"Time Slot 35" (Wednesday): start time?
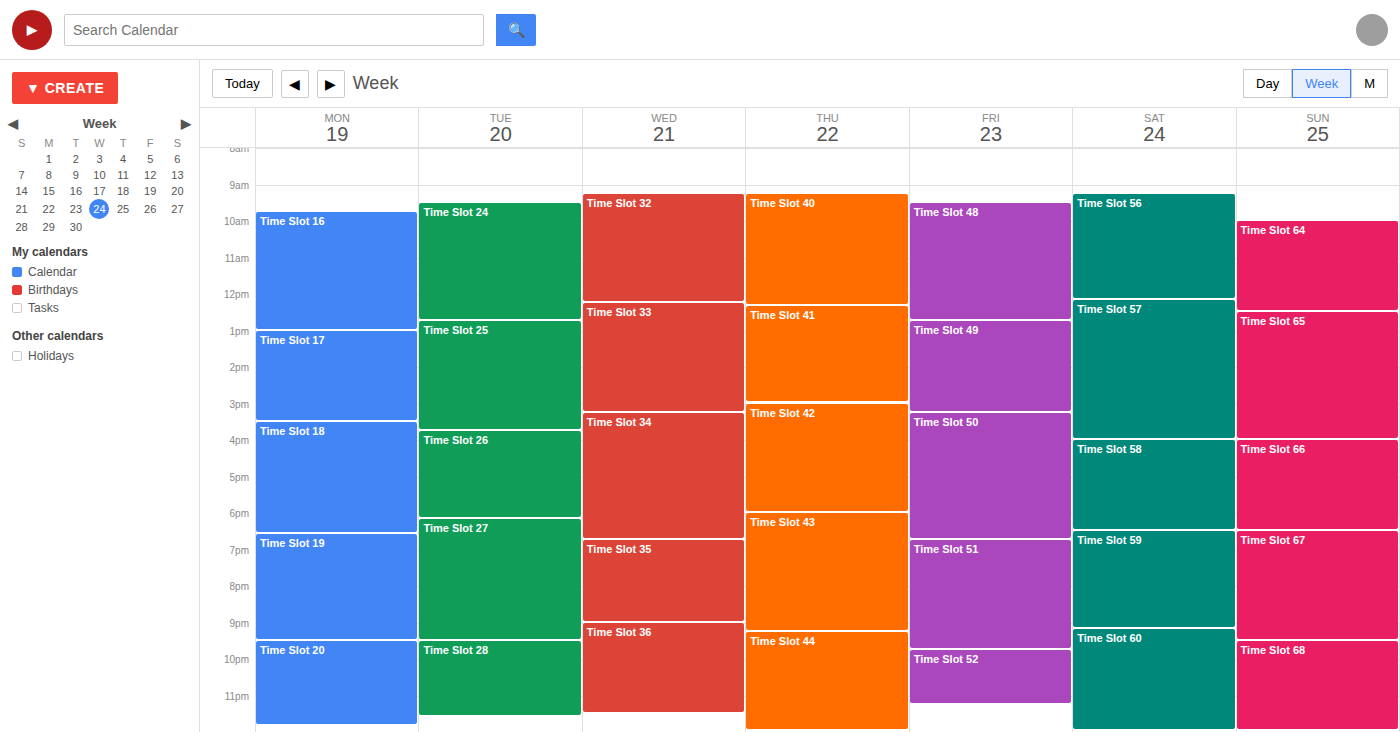
6:45 PM